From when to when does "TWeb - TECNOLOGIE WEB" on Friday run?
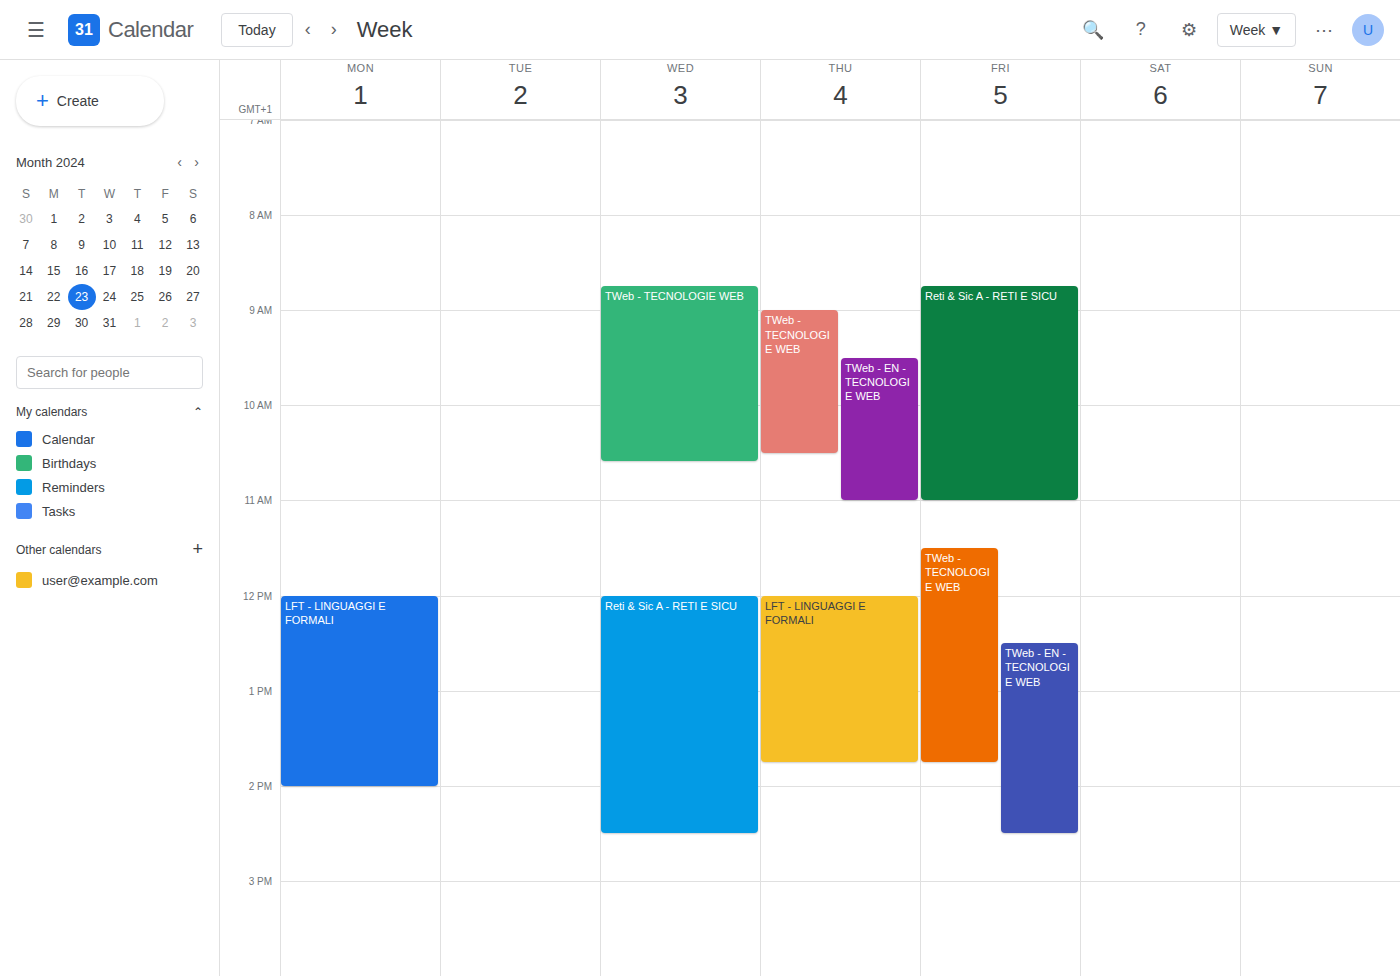
11:30 AM to 1:45 PM